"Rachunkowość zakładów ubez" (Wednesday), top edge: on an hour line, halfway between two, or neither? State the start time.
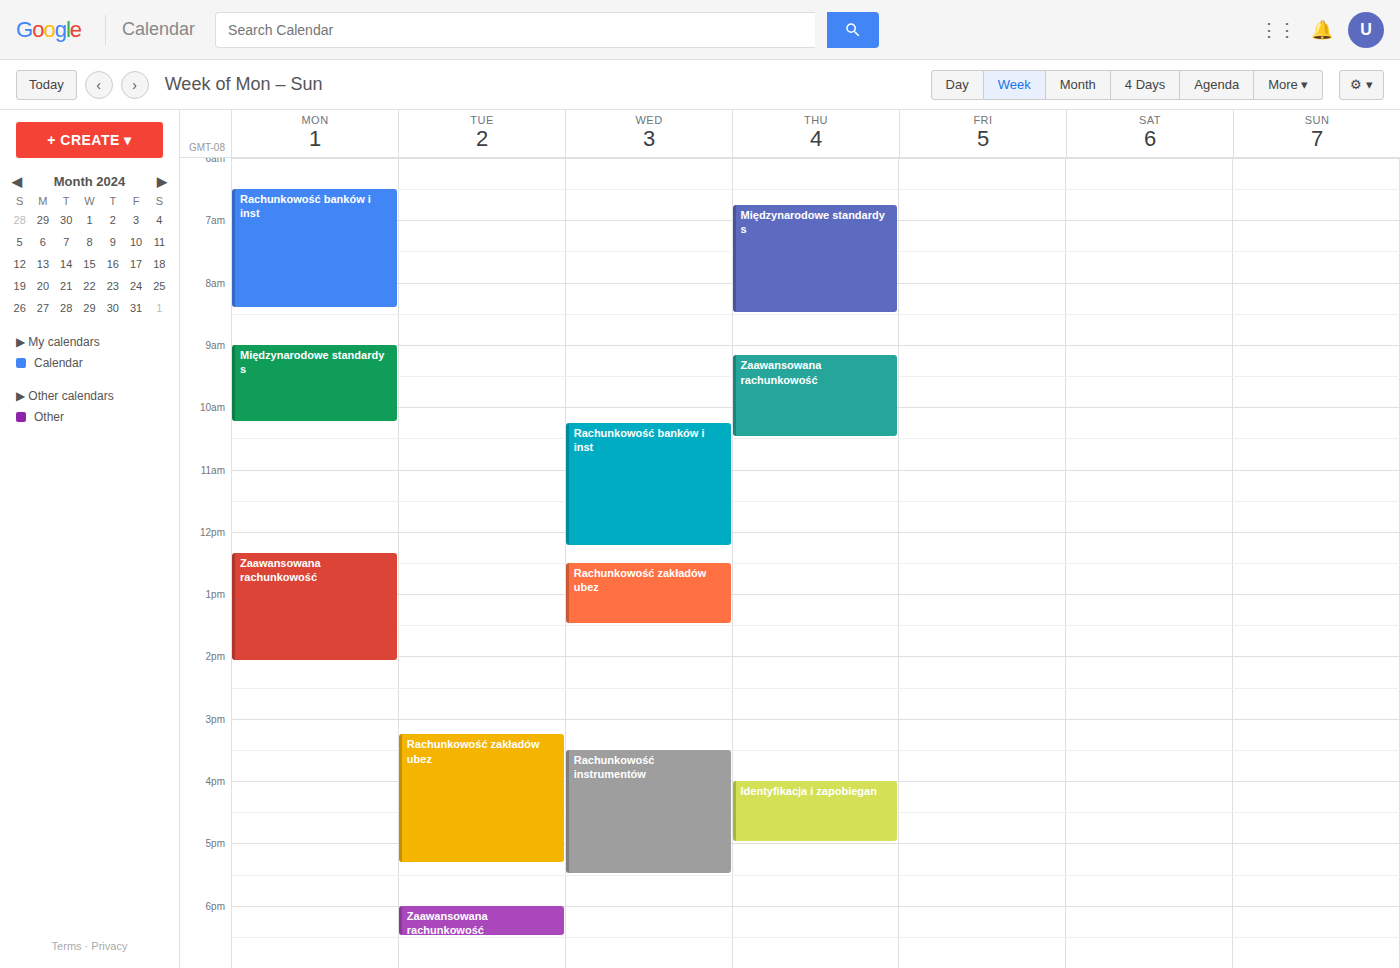
12:30 PM -- halfway between the 12 PM and 1 PM lines.